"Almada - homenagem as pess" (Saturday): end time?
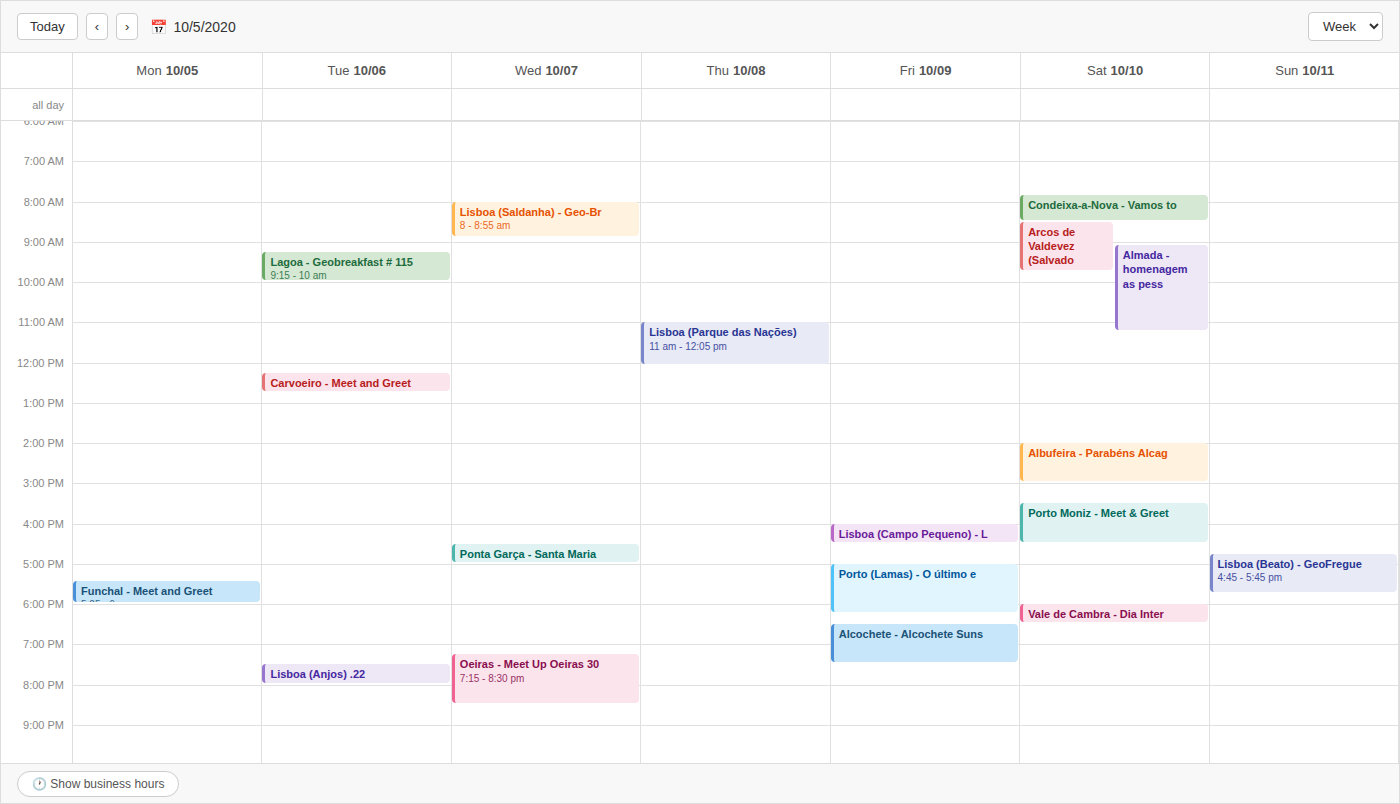
11:15 AM